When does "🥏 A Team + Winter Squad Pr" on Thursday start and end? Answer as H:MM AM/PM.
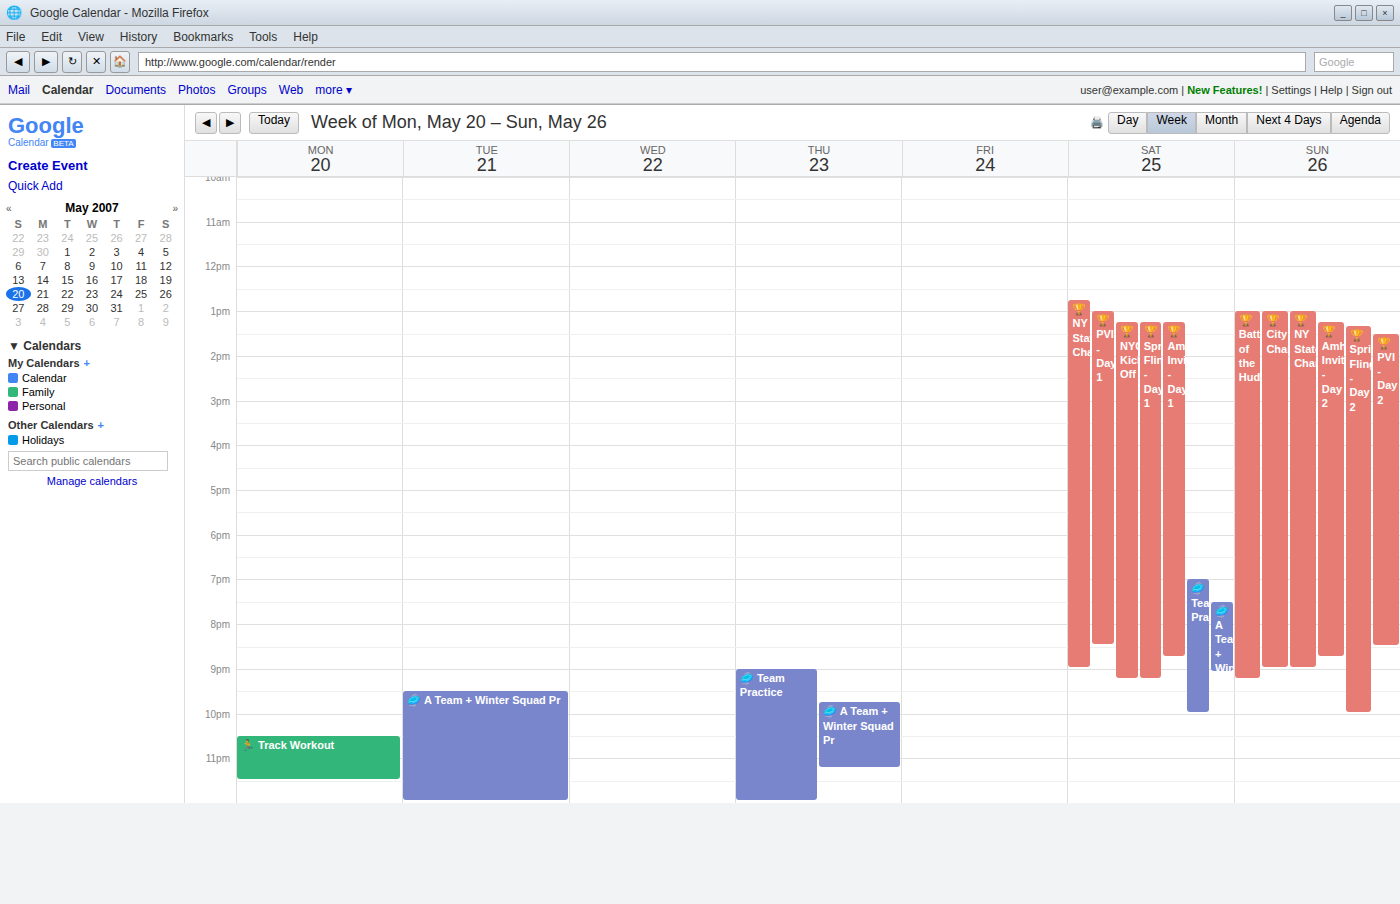
9:45 PM to 11:15 PM